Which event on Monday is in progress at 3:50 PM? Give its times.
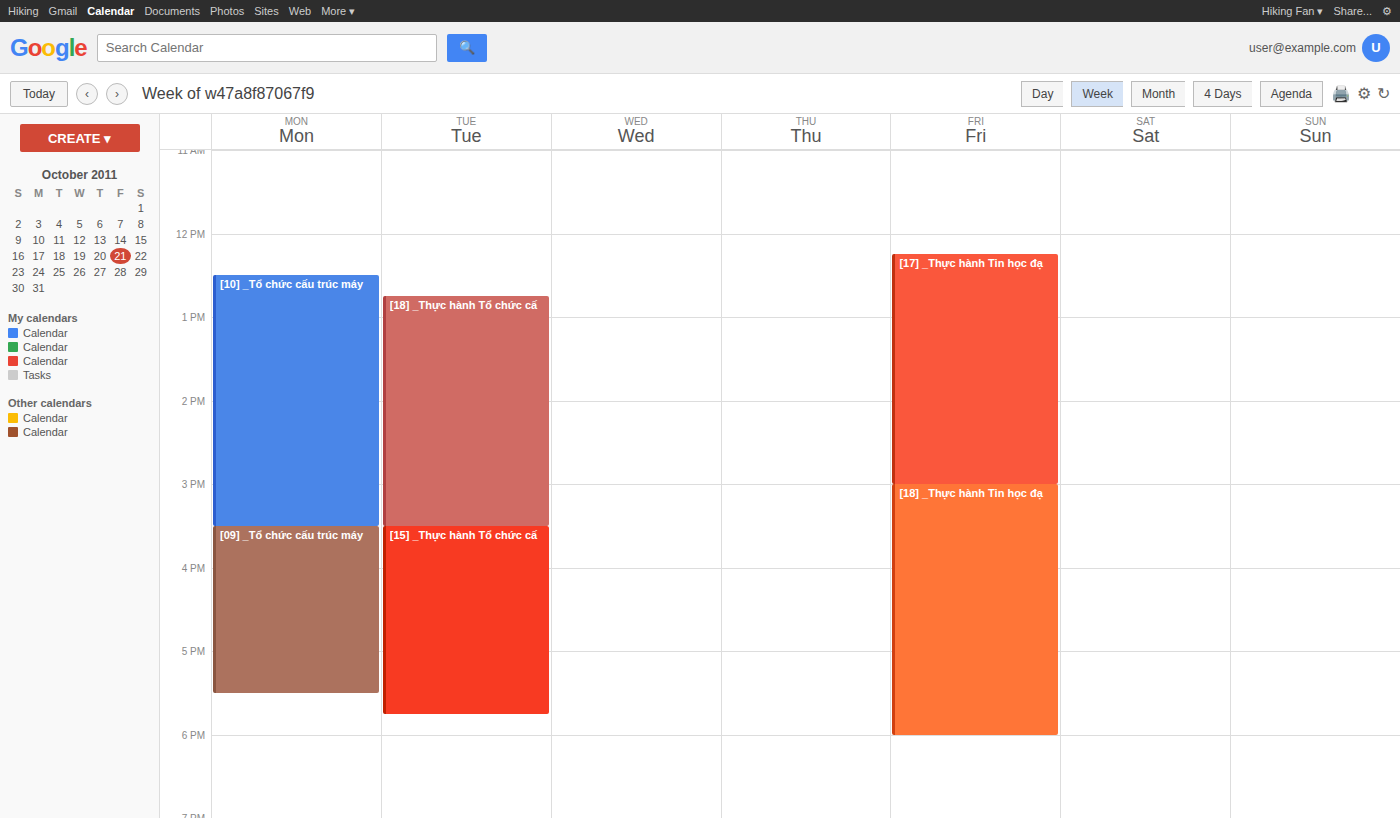
"[09] _Tổ chức cấu trúc máy", 3:30 PM to 5:30 PM